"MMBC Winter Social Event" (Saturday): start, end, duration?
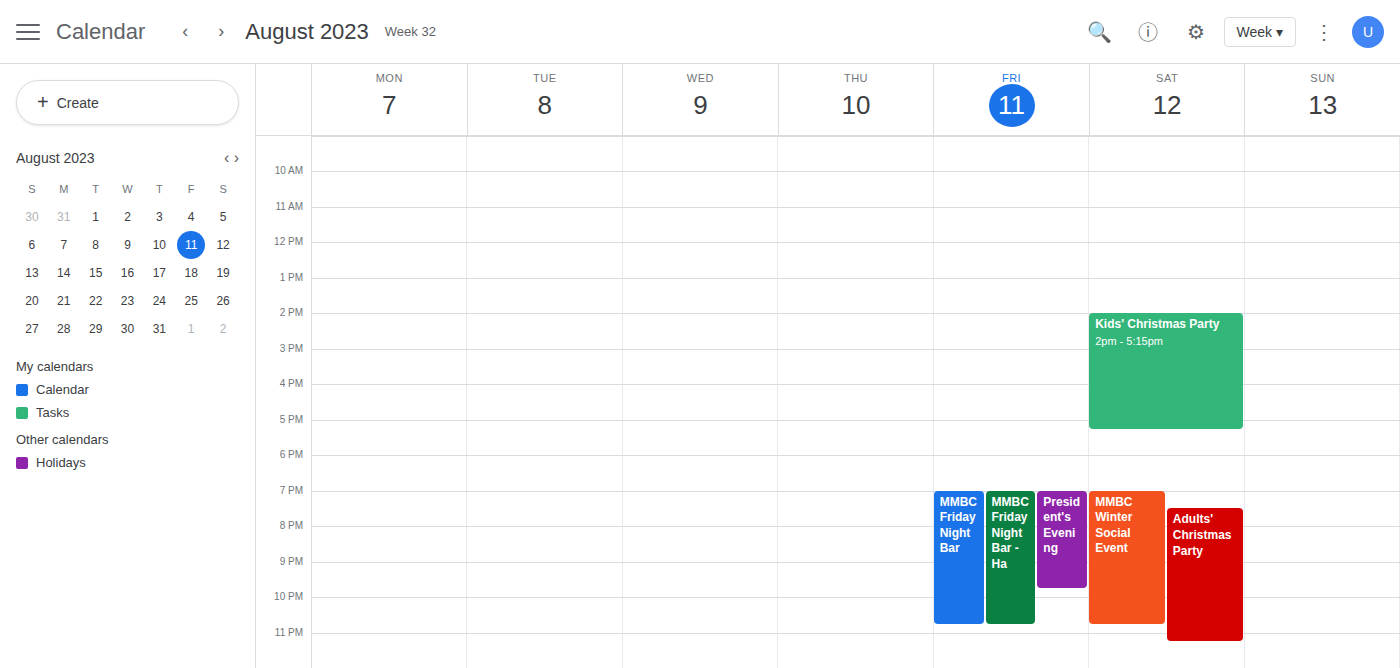
7:00 PM to 10:45 PM, 3 hours 45 minutes